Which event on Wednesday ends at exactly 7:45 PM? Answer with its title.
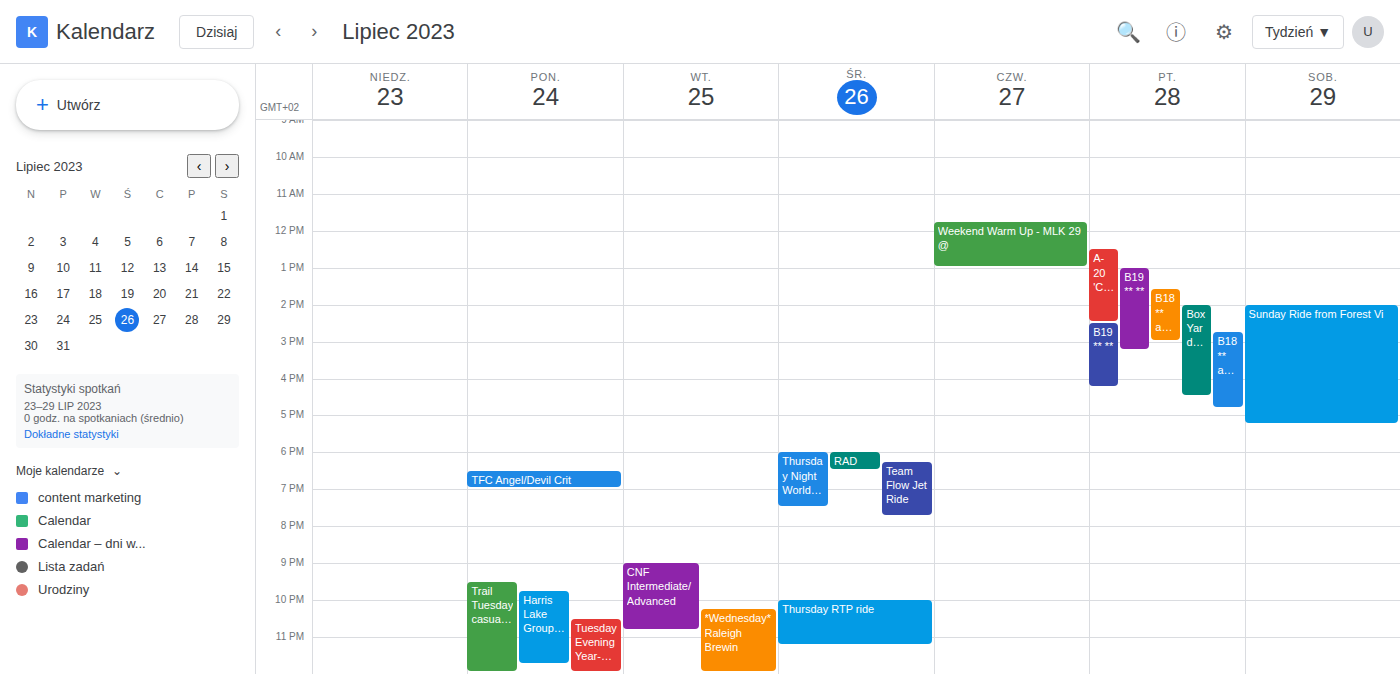
"Team Flow Jet Ride"